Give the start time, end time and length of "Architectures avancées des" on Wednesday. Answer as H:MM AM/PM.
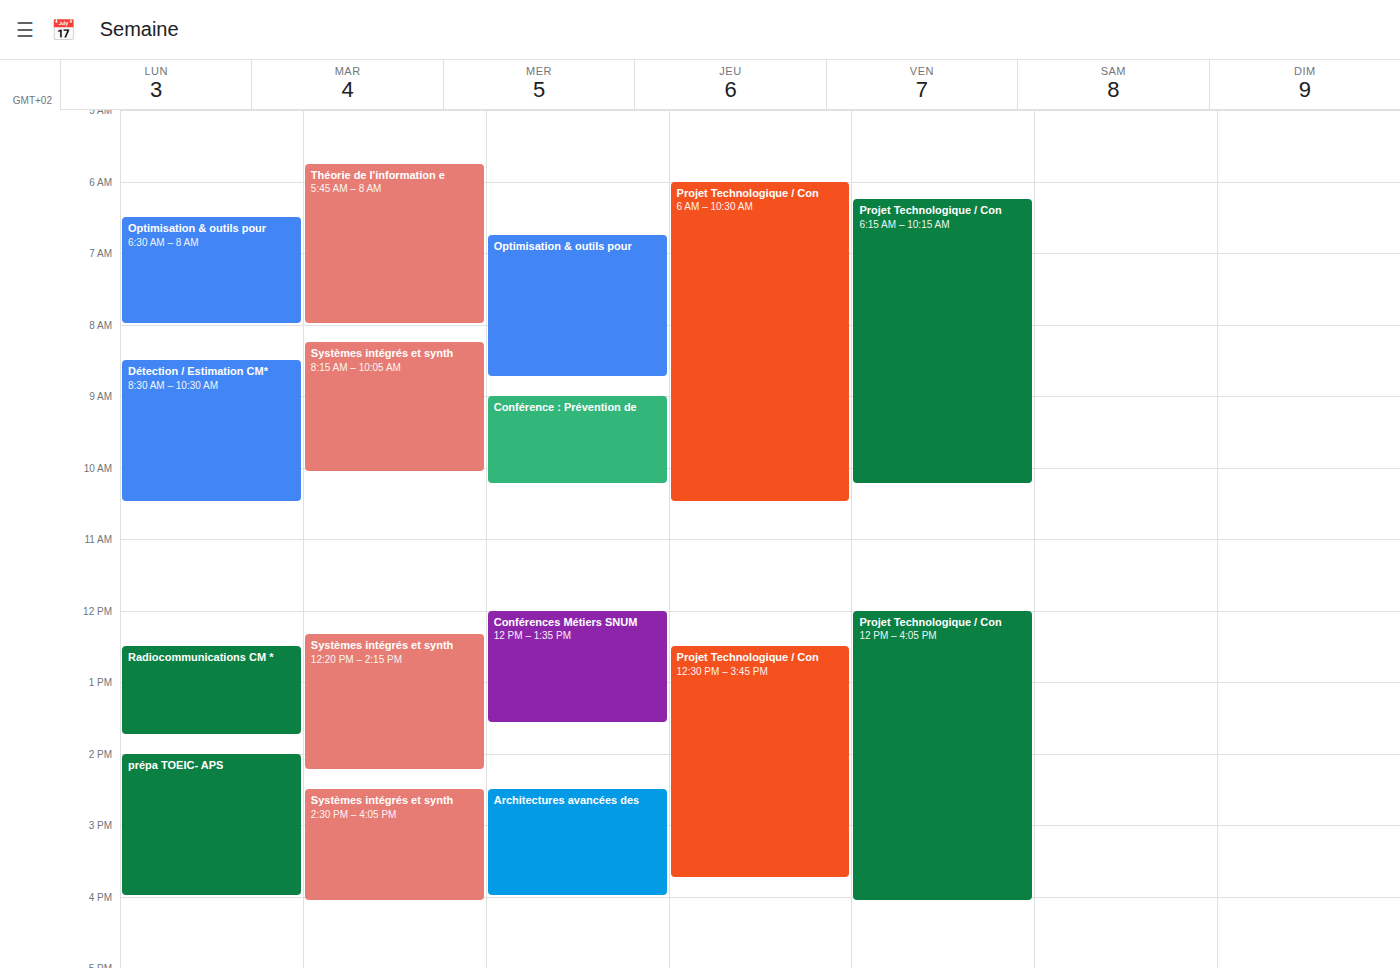
2:30 PM to 4:00 PM, 1 hour 30 minutes